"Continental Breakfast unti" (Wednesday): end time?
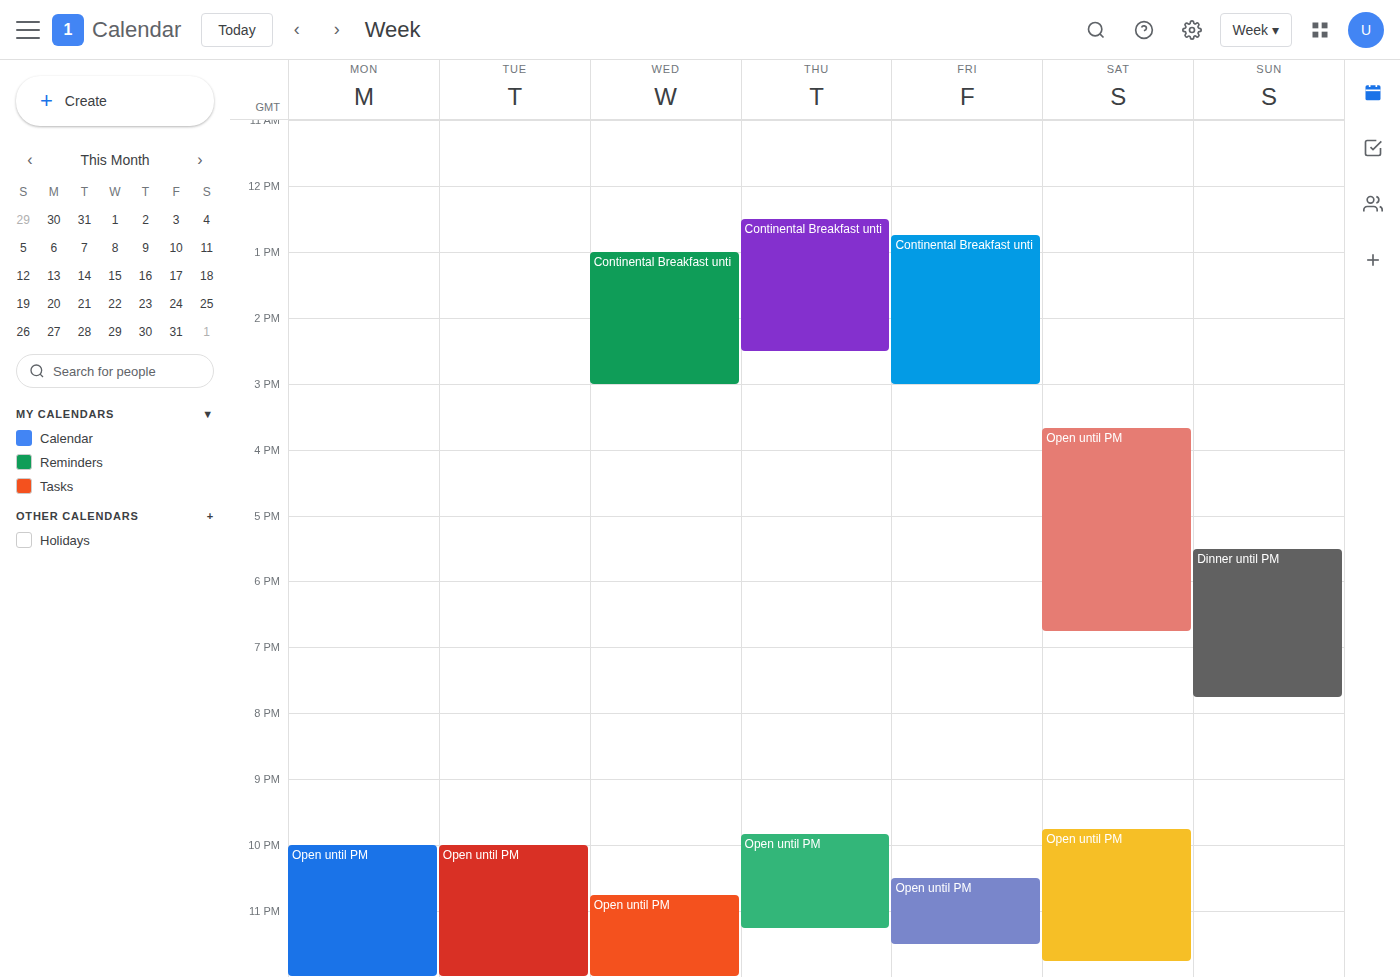
3:00 PM